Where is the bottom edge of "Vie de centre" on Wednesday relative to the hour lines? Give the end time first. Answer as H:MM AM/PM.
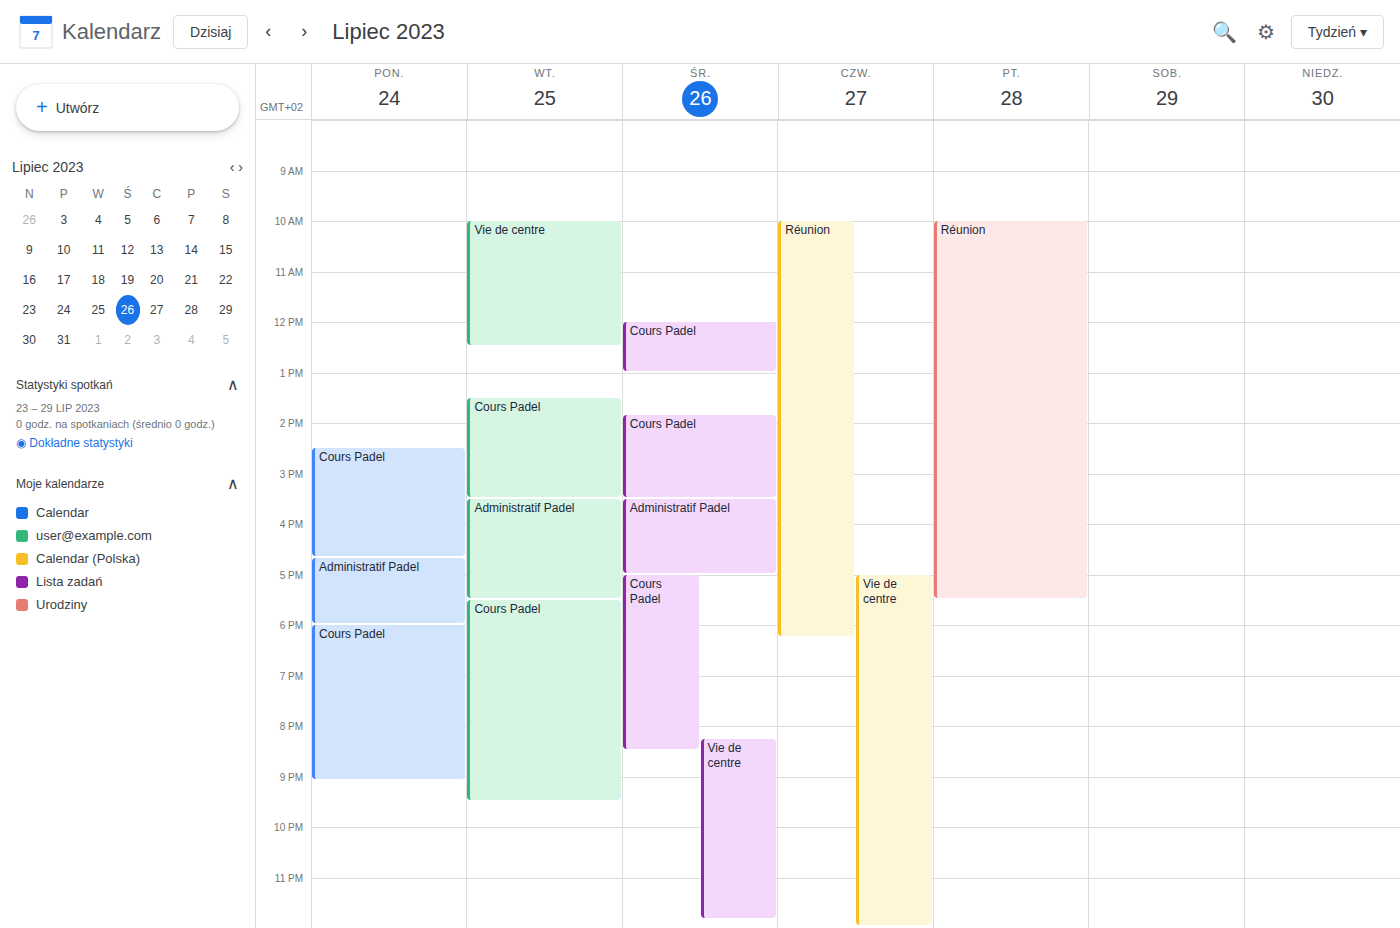
11:50 PM -- neither: 50 minutes below the 11 PM line and 10 minutes above the 12 AM line.